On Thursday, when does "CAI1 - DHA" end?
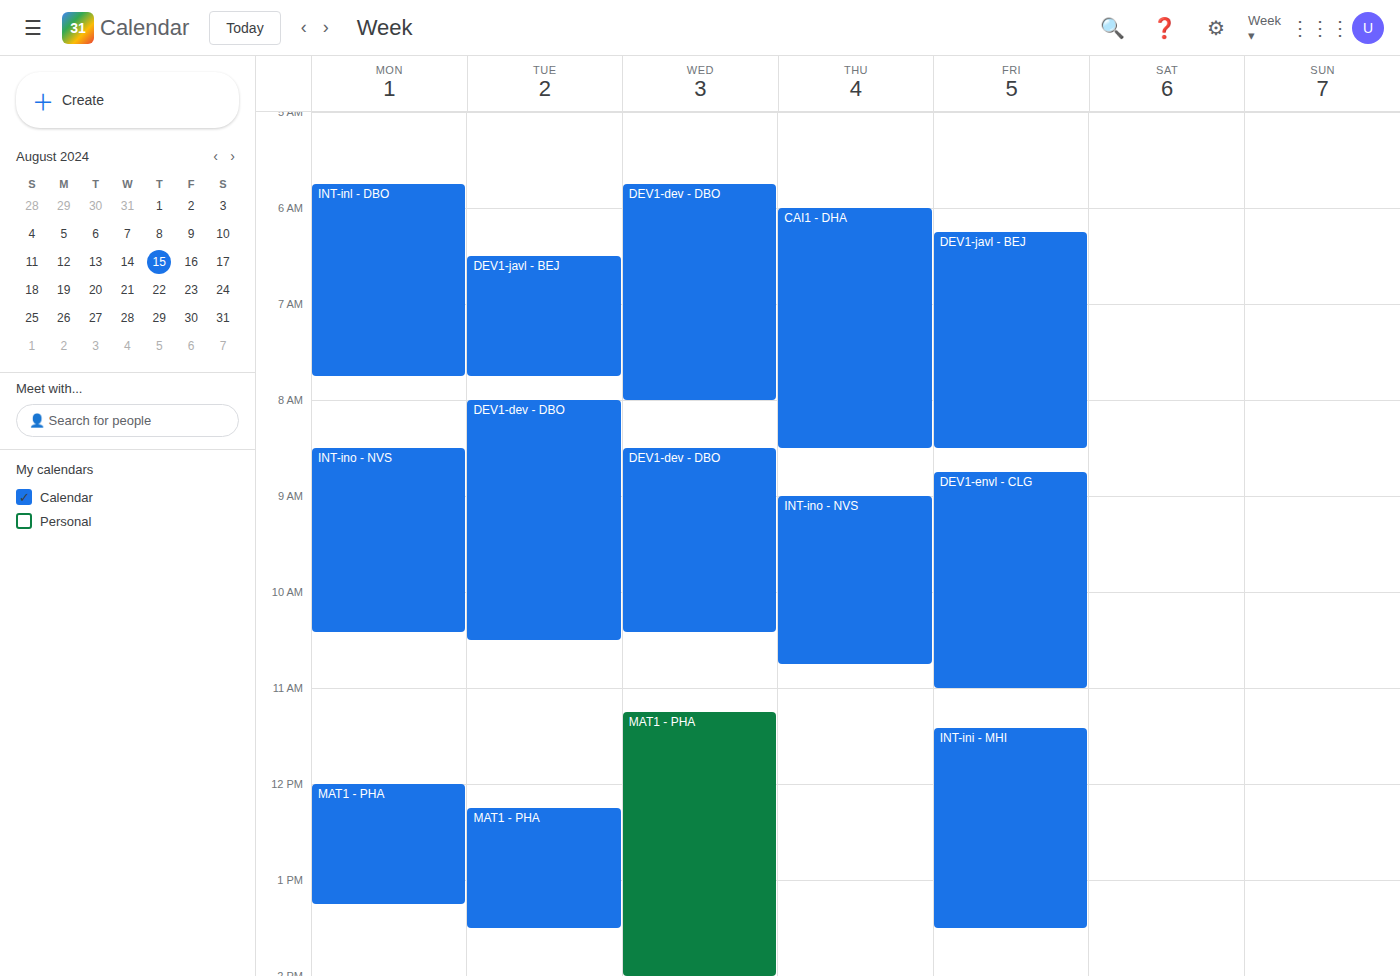
8:30 AM